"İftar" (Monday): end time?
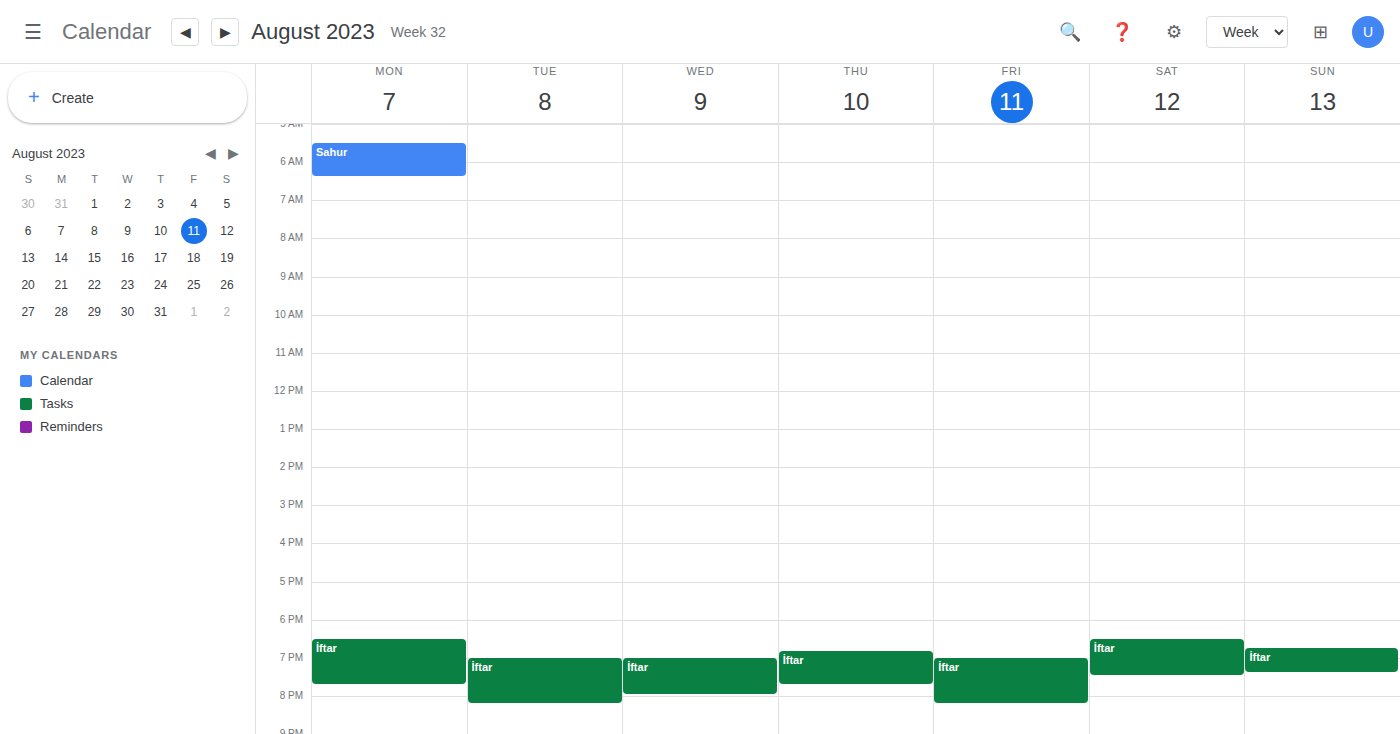
19:45